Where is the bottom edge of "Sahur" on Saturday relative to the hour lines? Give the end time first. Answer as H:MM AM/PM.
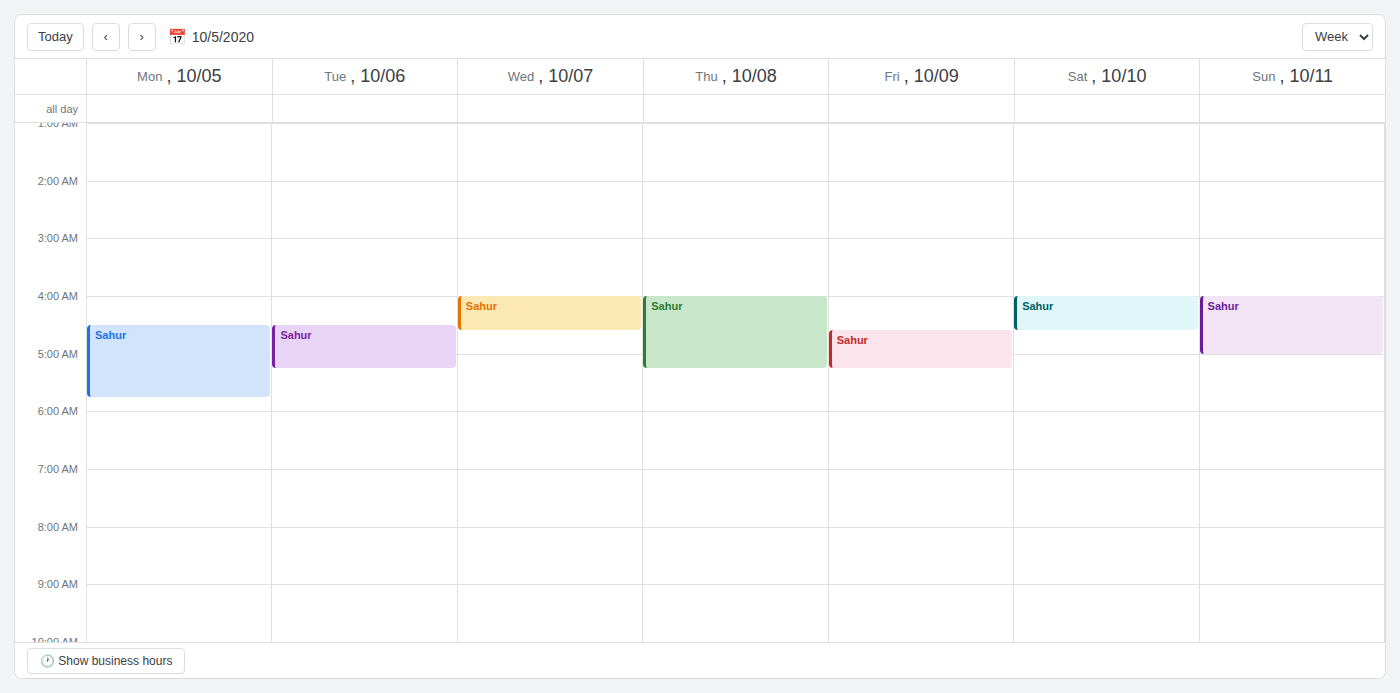
4:35 AM -- neither: 35 minutes below the 4 AM line and 25 minutes above the 5 AM line.